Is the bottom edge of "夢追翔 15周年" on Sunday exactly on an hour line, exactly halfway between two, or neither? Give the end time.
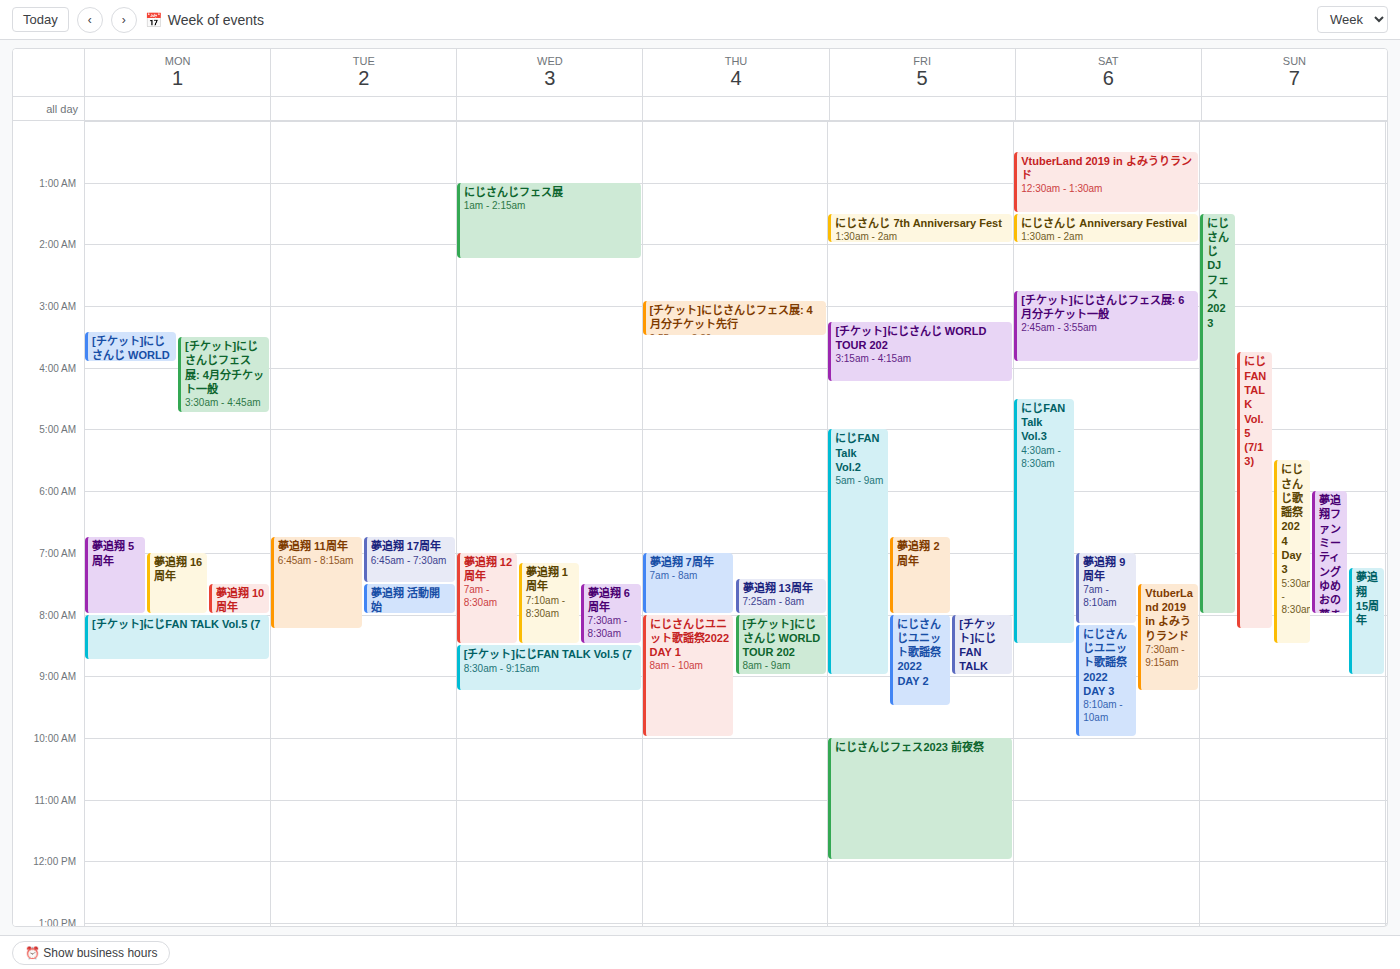
9:00 AM -- exactly on the 9 AM line.